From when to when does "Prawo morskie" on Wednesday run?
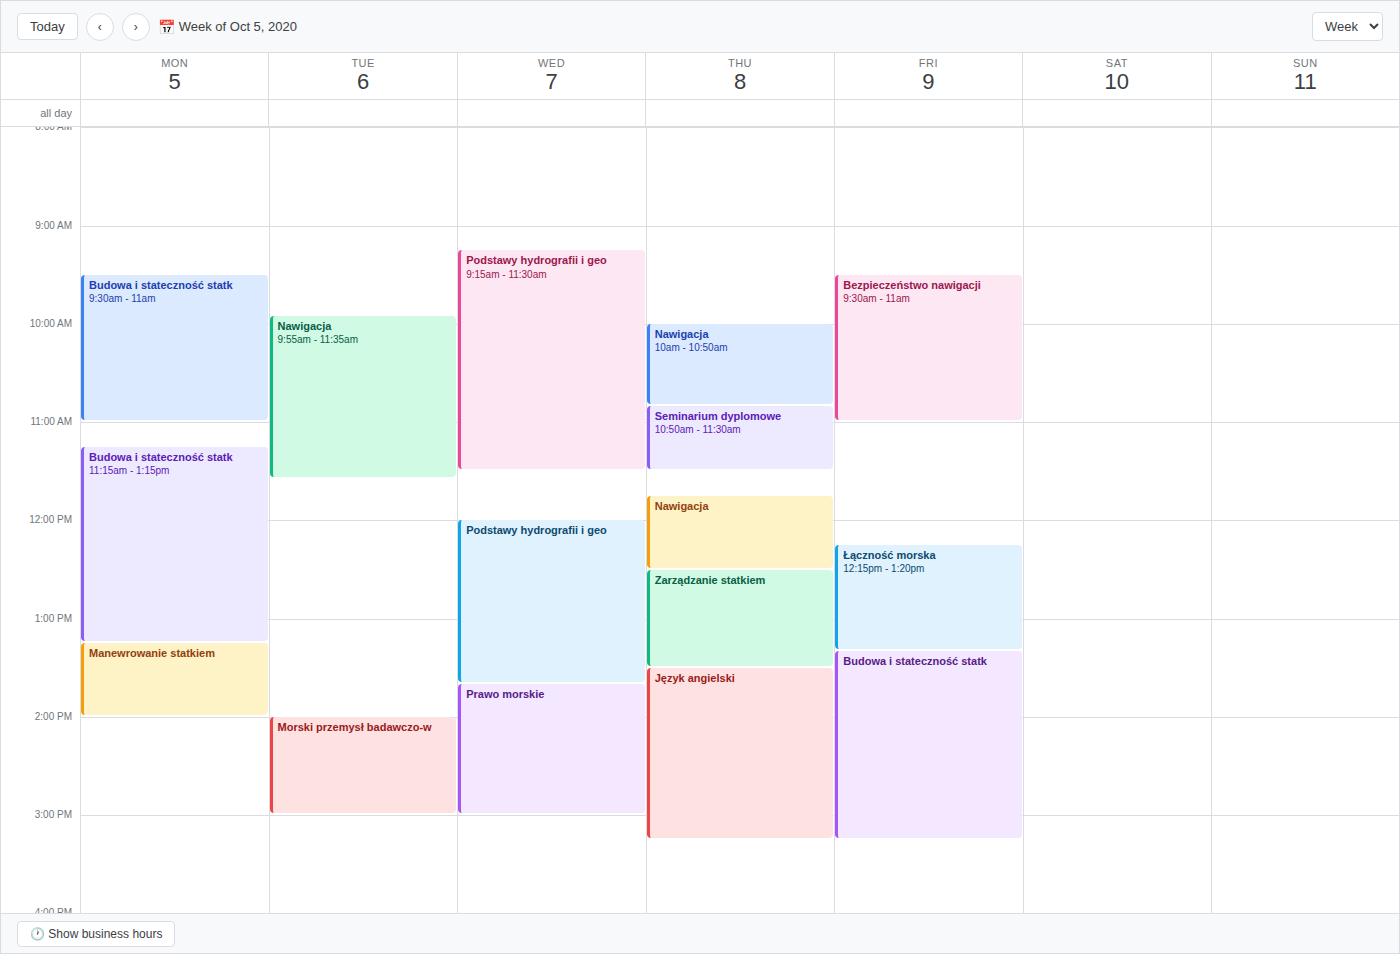
1:40 PM to 3:00 PM